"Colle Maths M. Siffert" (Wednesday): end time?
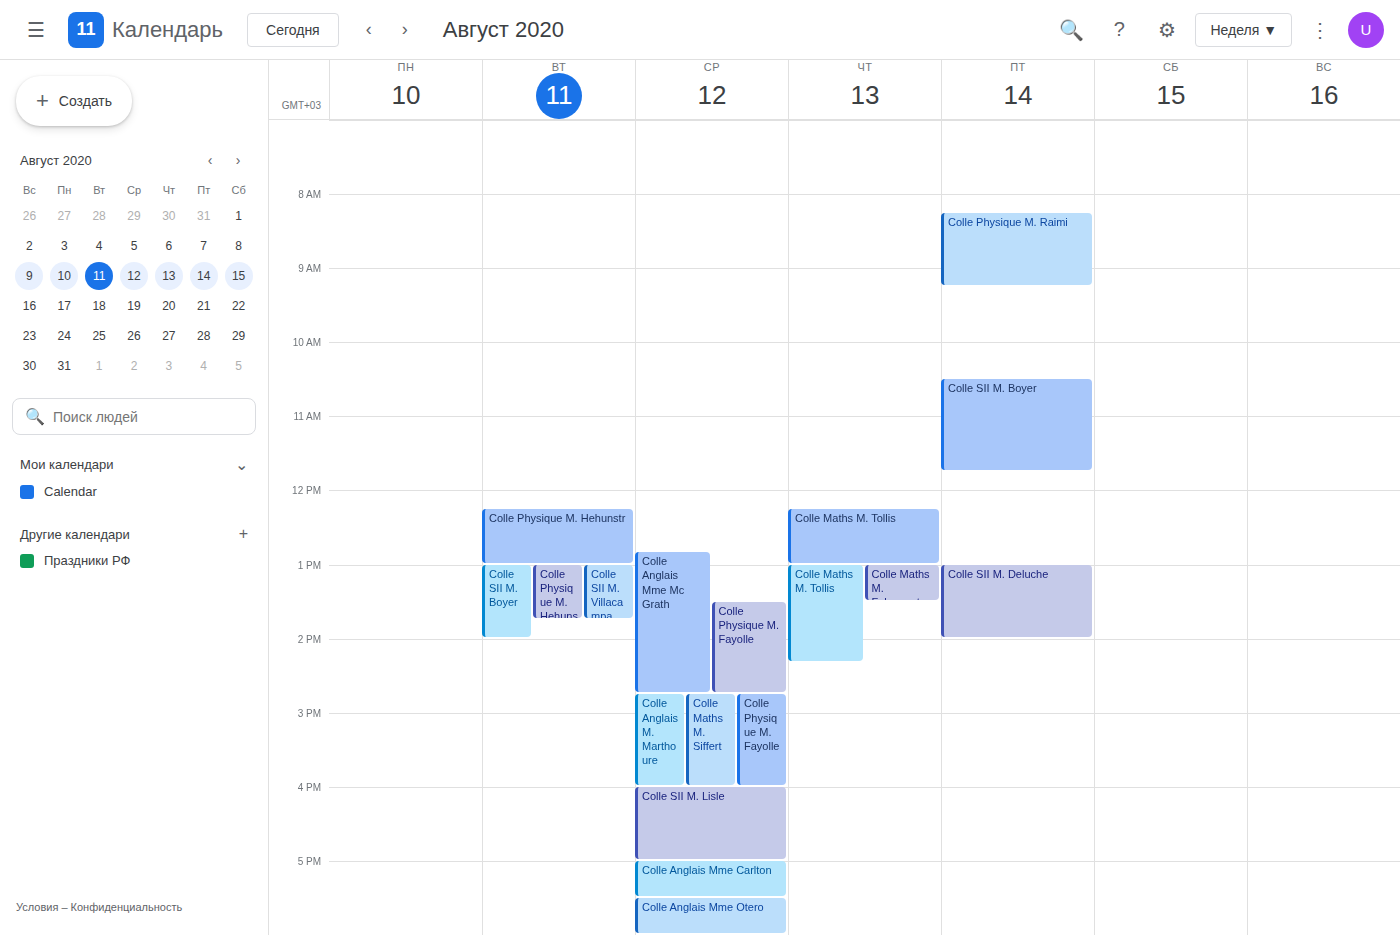
4:00 PM